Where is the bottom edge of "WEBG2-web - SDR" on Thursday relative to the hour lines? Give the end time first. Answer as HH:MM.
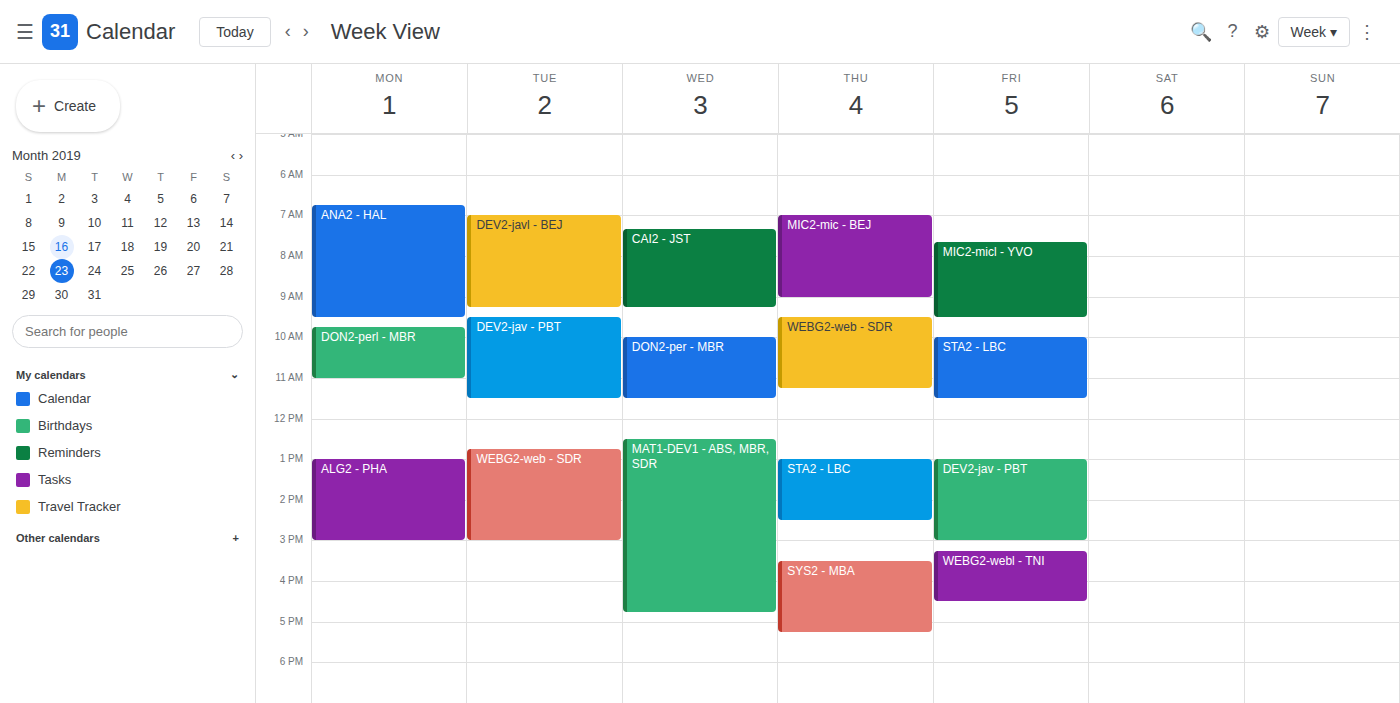
11:15 -- neither: a quarter of the way from the 11:00 line to the 12:00 line.